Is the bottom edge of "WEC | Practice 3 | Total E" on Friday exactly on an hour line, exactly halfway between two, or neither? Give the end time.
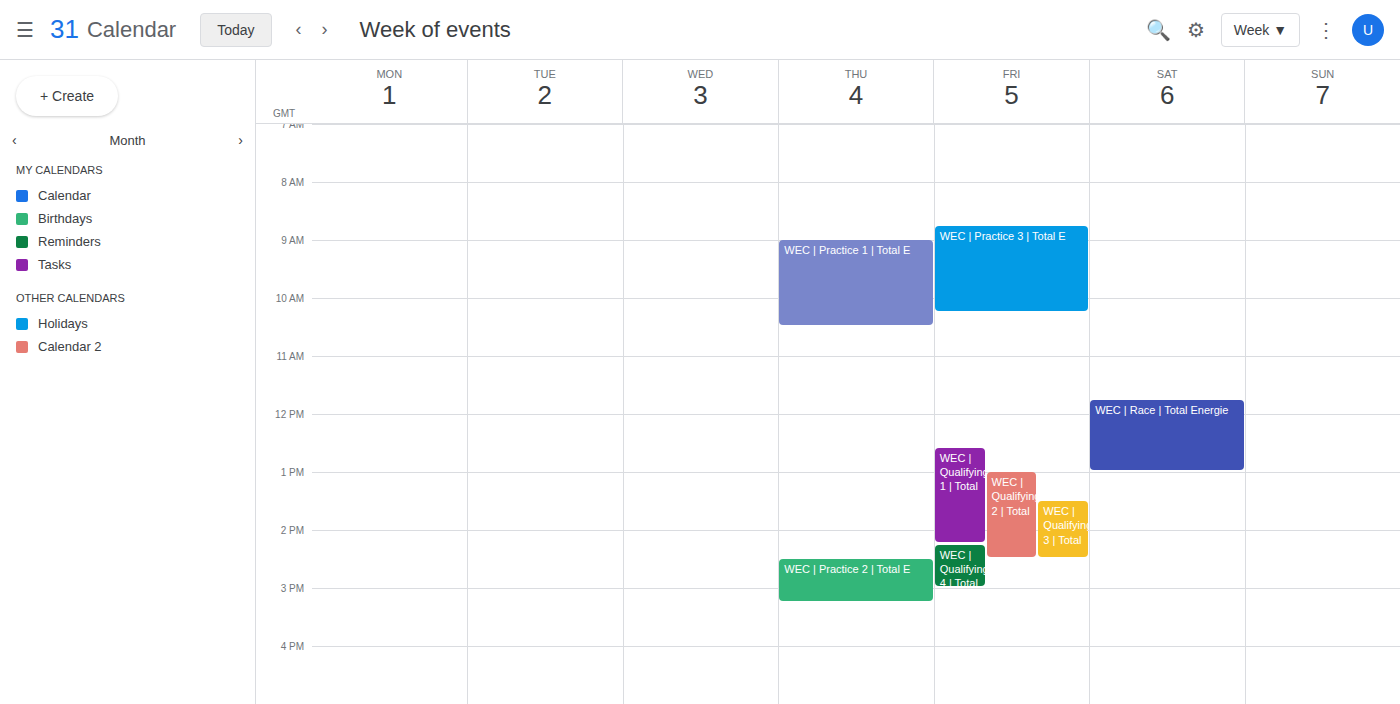
10:15 -- neither: a quarter of the way from the 10:00 line to the 11:00 line.